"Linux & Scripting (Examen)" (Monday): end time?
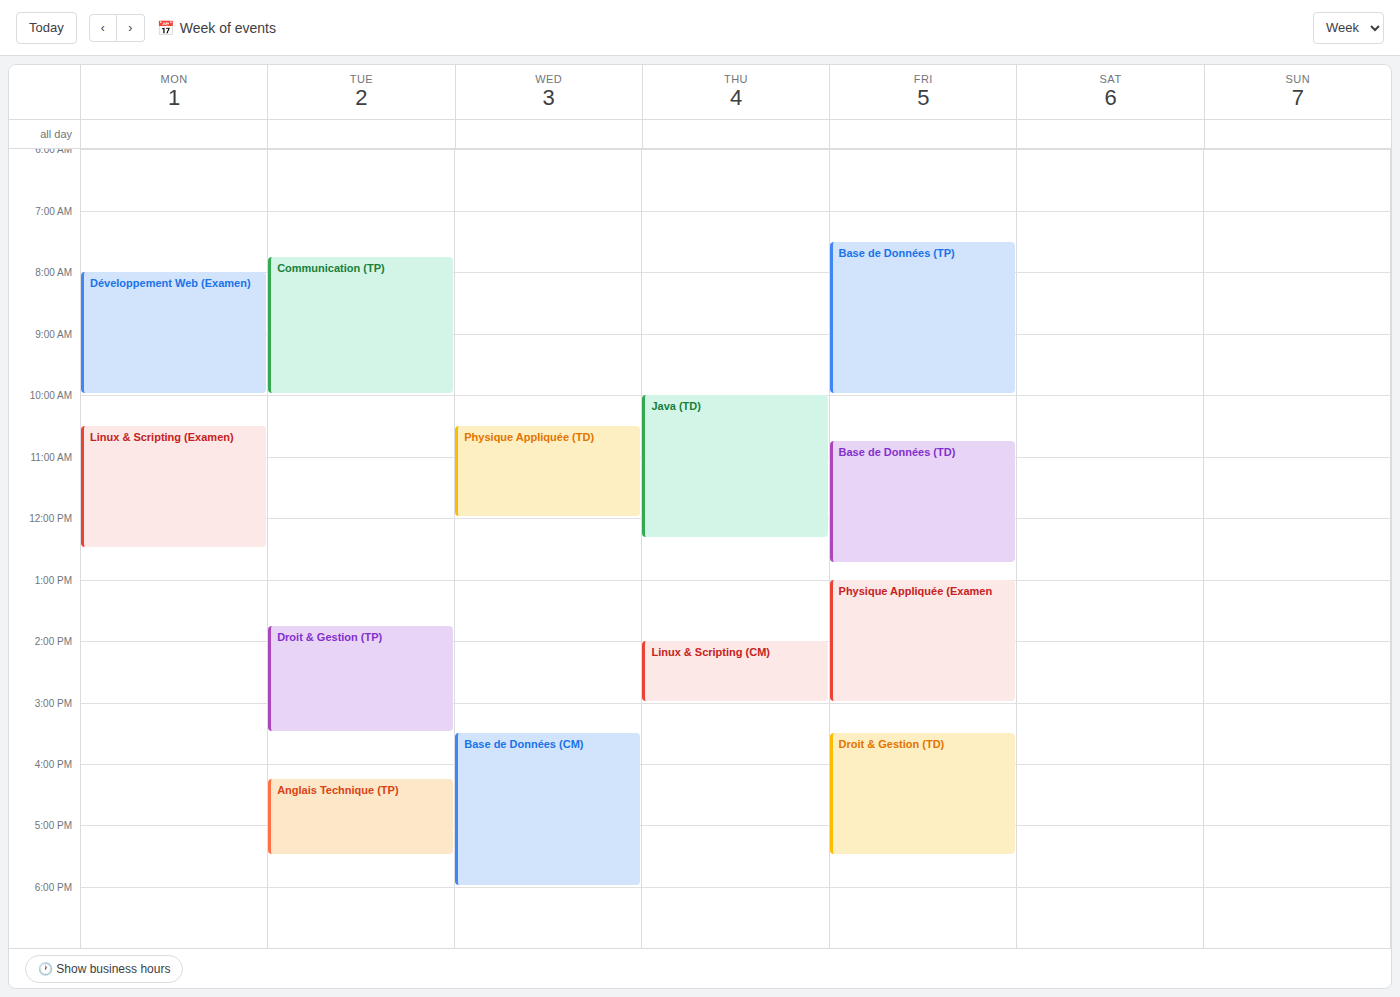
12:30 PM